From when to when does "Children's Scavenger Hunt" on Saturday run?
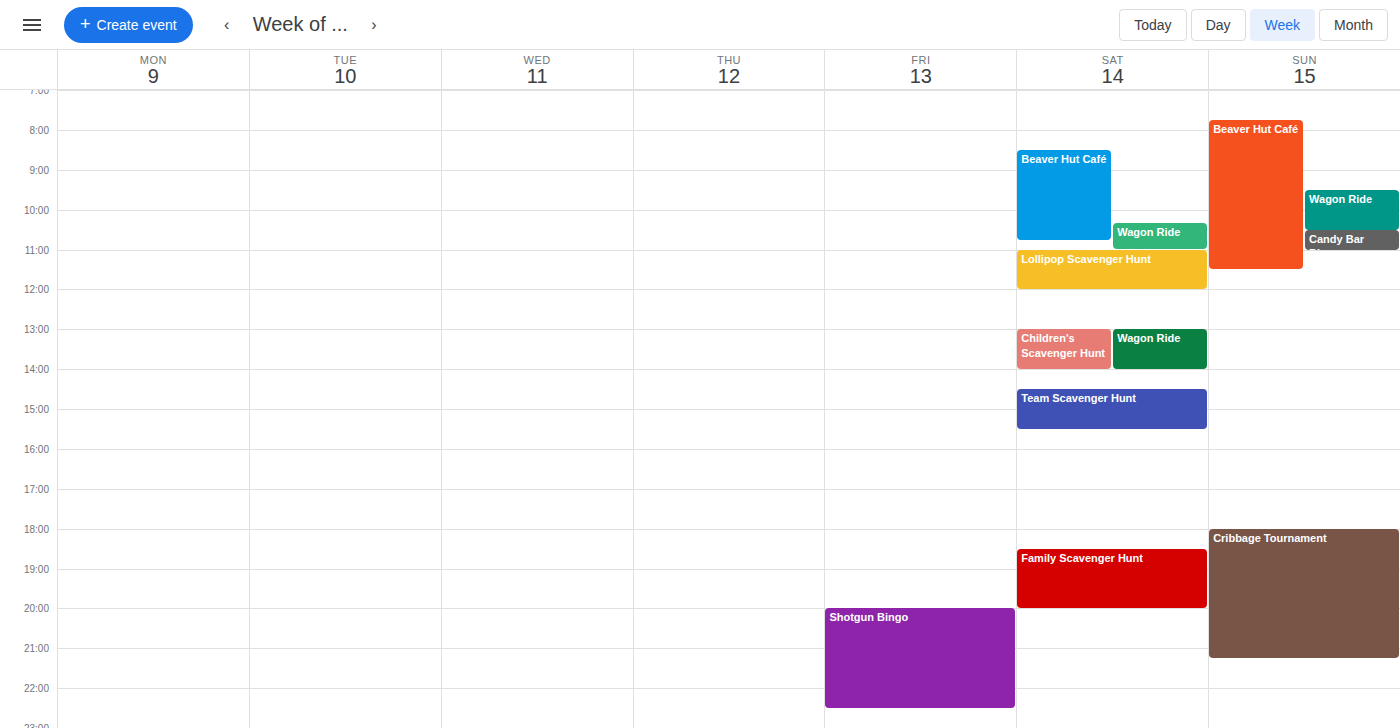
1:00 PM to 2:00 PM